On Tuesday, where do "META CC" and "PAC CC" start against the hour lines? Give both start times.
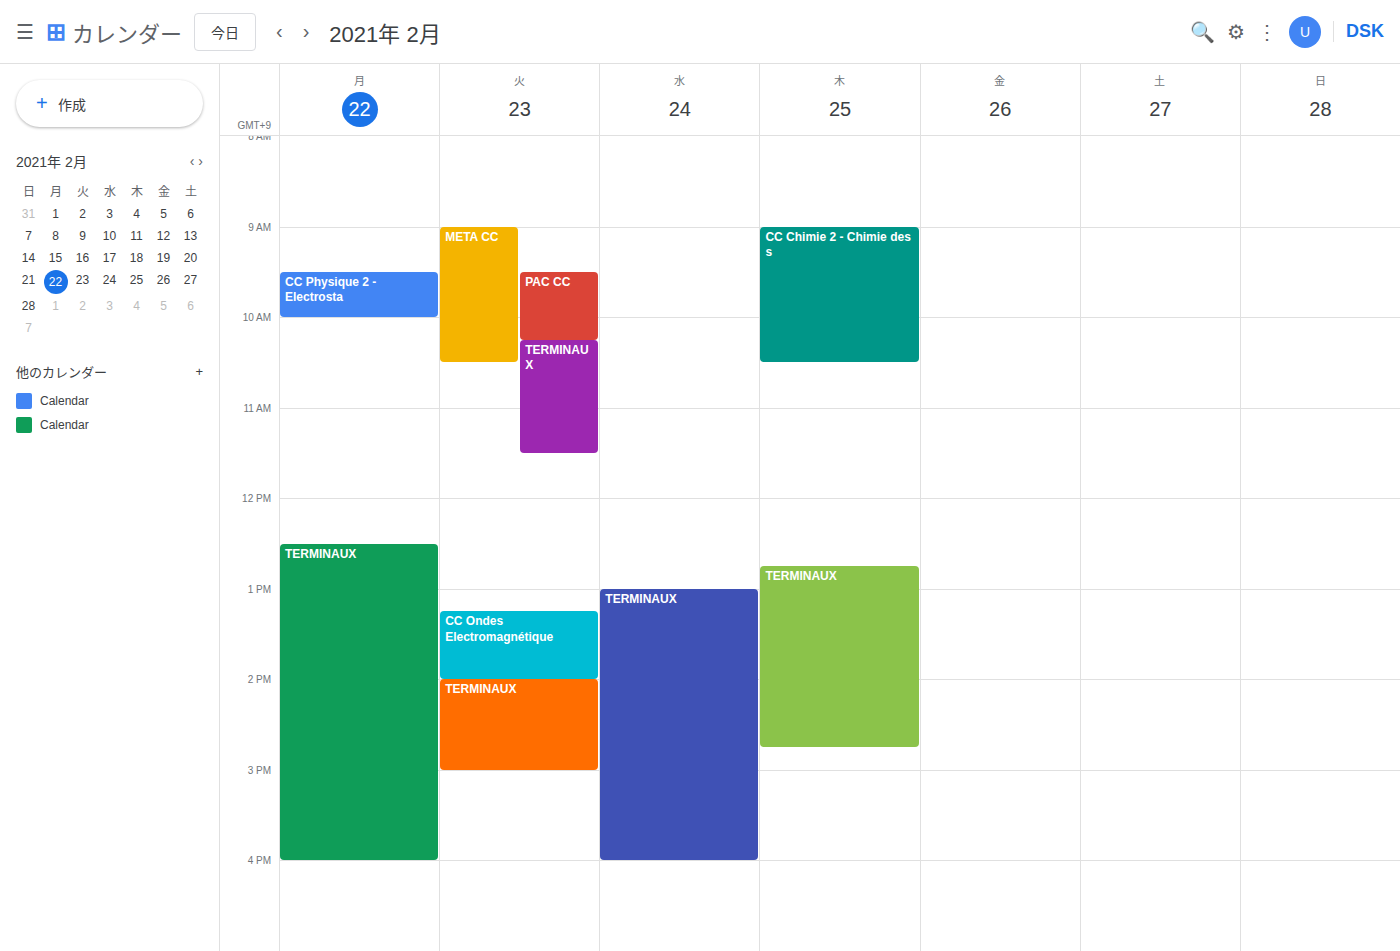
"META CC": 9:00 AM, exactly on the 9 AM line. "PAC CC": 9:30 AM, halfway between the 9 AM and 10 AM lines.